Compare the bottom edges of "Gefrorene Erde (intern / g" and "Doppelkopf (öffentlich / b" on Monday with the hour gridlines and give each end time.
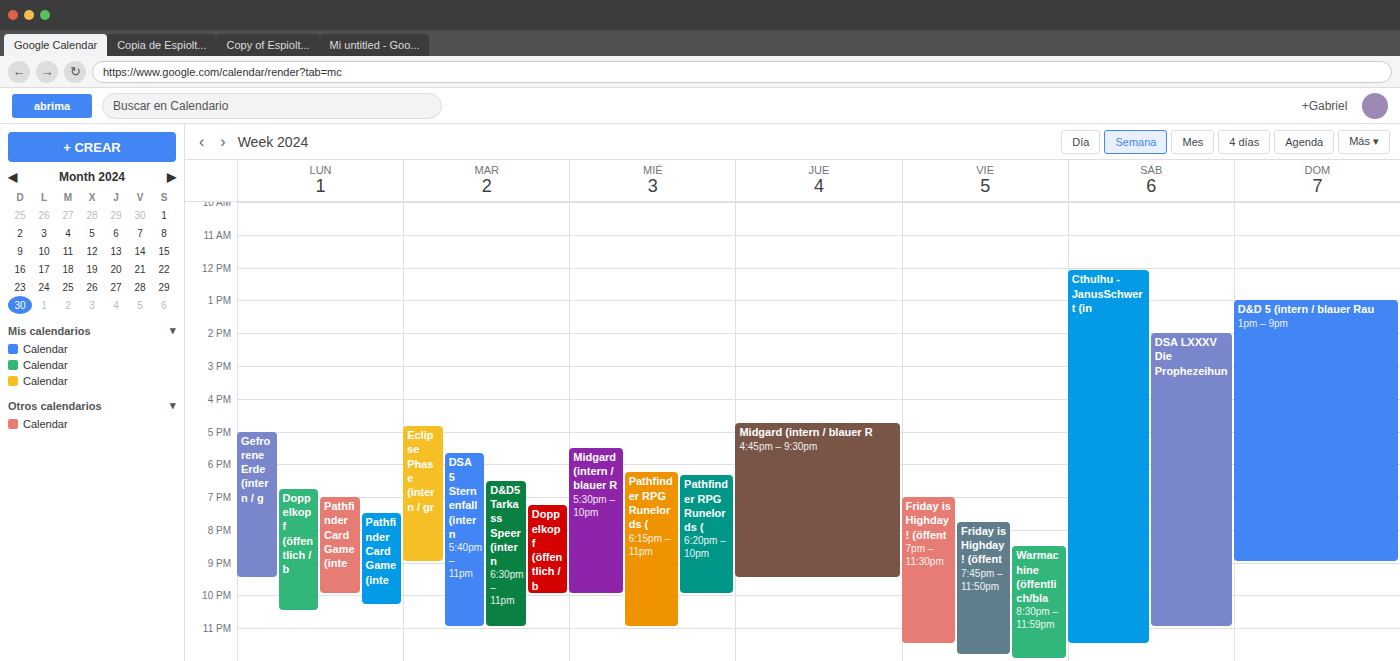
"Gefrorene Erde (intern / g": 9:30 PM, halfway between the 9 PM and 10 PM lines. "Doppelkopf (öffentlich / b": 10:30 PM, halfway between the 10 PM and 11 PM lines.